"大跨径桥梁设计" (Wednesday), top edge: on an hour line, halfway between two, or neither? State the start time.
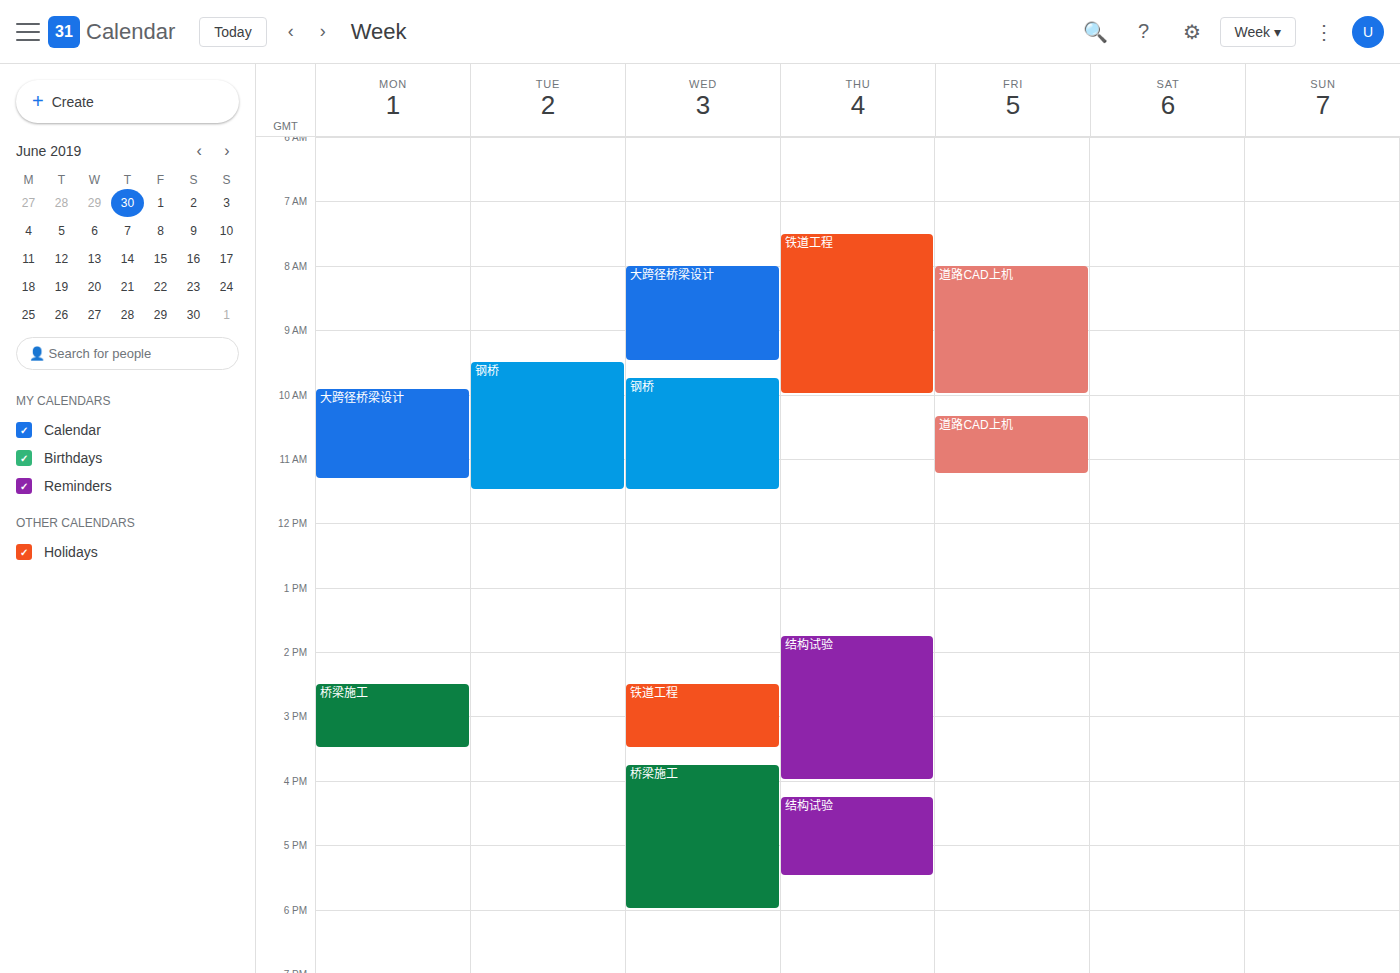
8:00 AM -- exactly on the 8 AM line.